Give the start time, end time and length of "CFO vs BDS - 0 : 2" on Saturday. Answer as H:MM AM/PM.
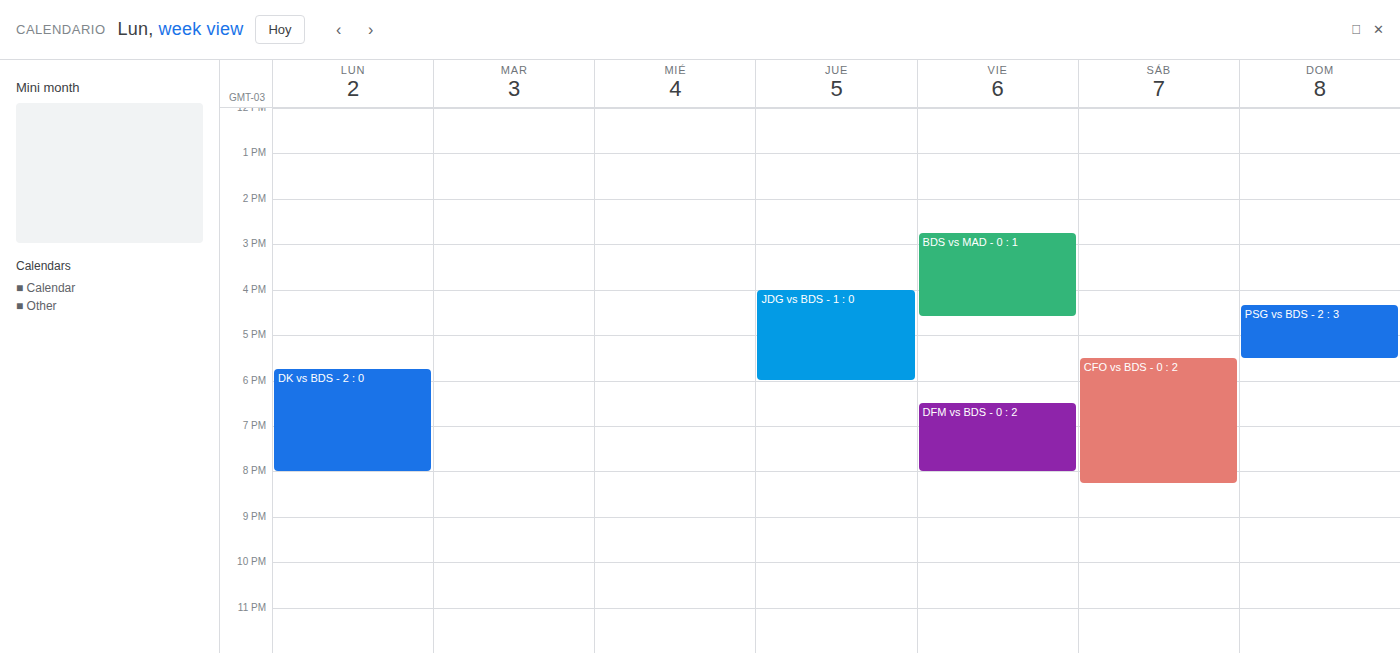
5:30 PM to 8:15 PM, 2 hours 45 minutes